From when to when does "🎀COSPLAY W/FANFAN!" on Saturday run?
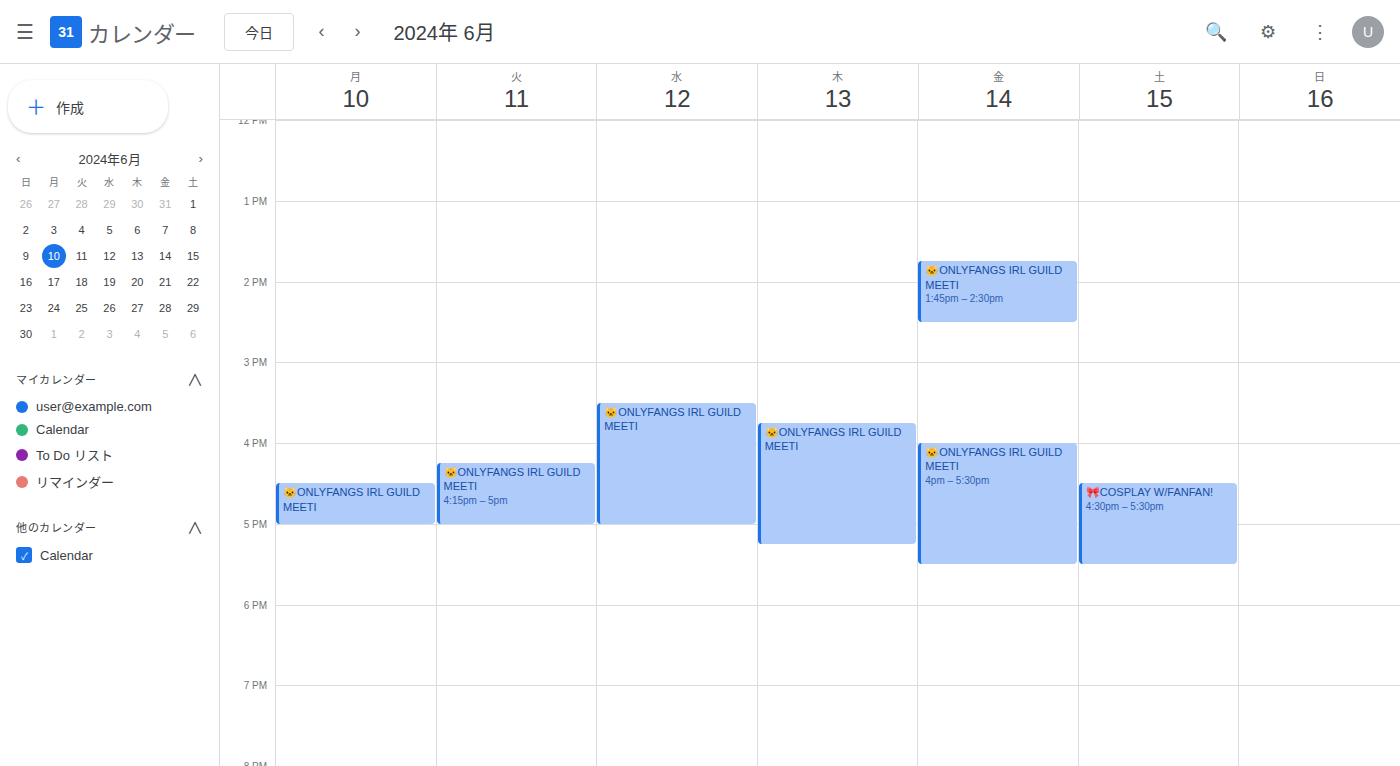
4:30 PM to 5:30 PM